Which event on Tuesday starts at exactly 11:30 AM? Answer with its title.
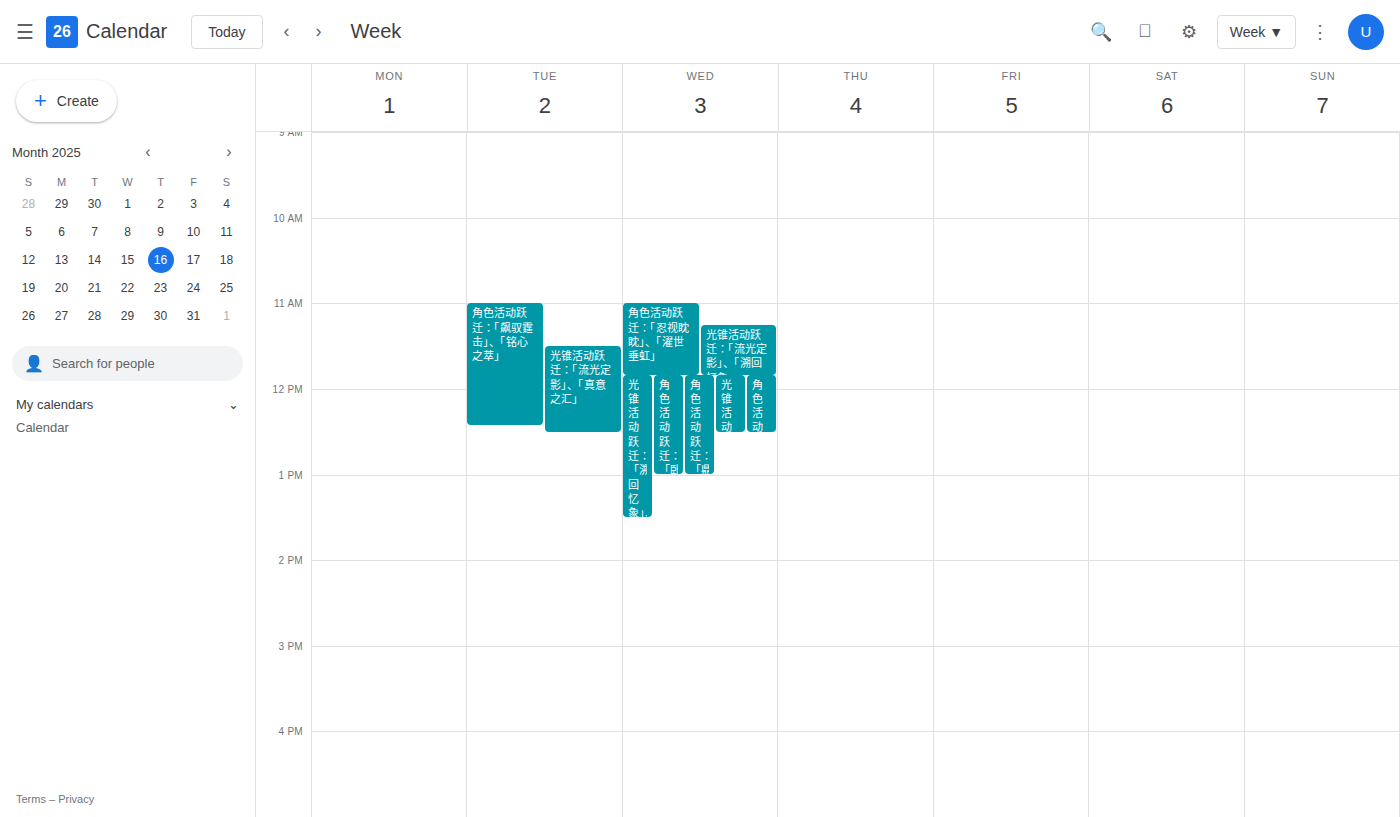
"光锥活动跃迁：「流光定影」、「真意之汇」"